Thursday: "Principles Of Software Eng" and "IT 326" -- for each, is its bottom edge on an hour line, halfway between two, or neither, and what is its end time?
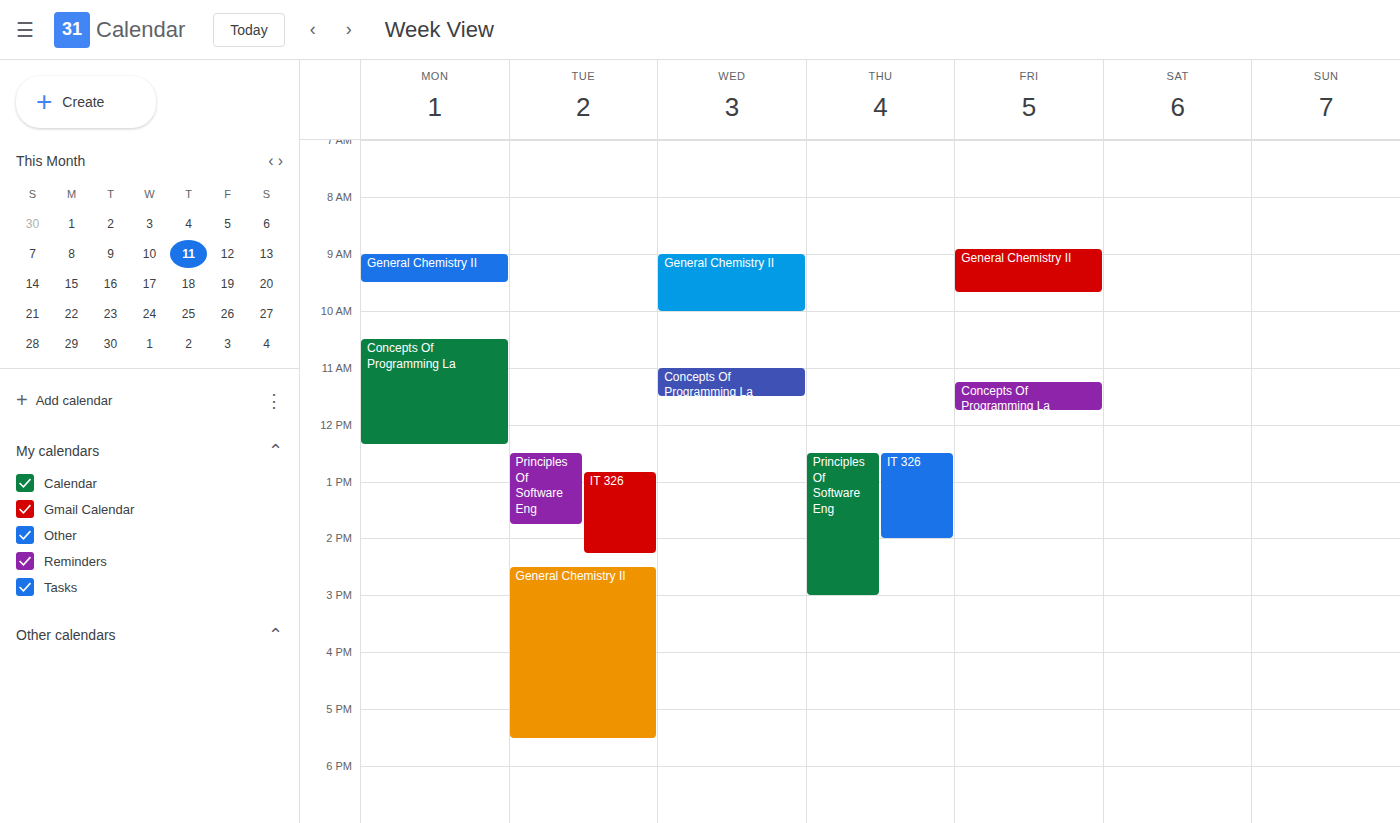
"Principles Of Software Eng": 3:00 PM, exactly on the 3 PM line. "IT 326": 2:00 PM, exactly on the 2 PM line.